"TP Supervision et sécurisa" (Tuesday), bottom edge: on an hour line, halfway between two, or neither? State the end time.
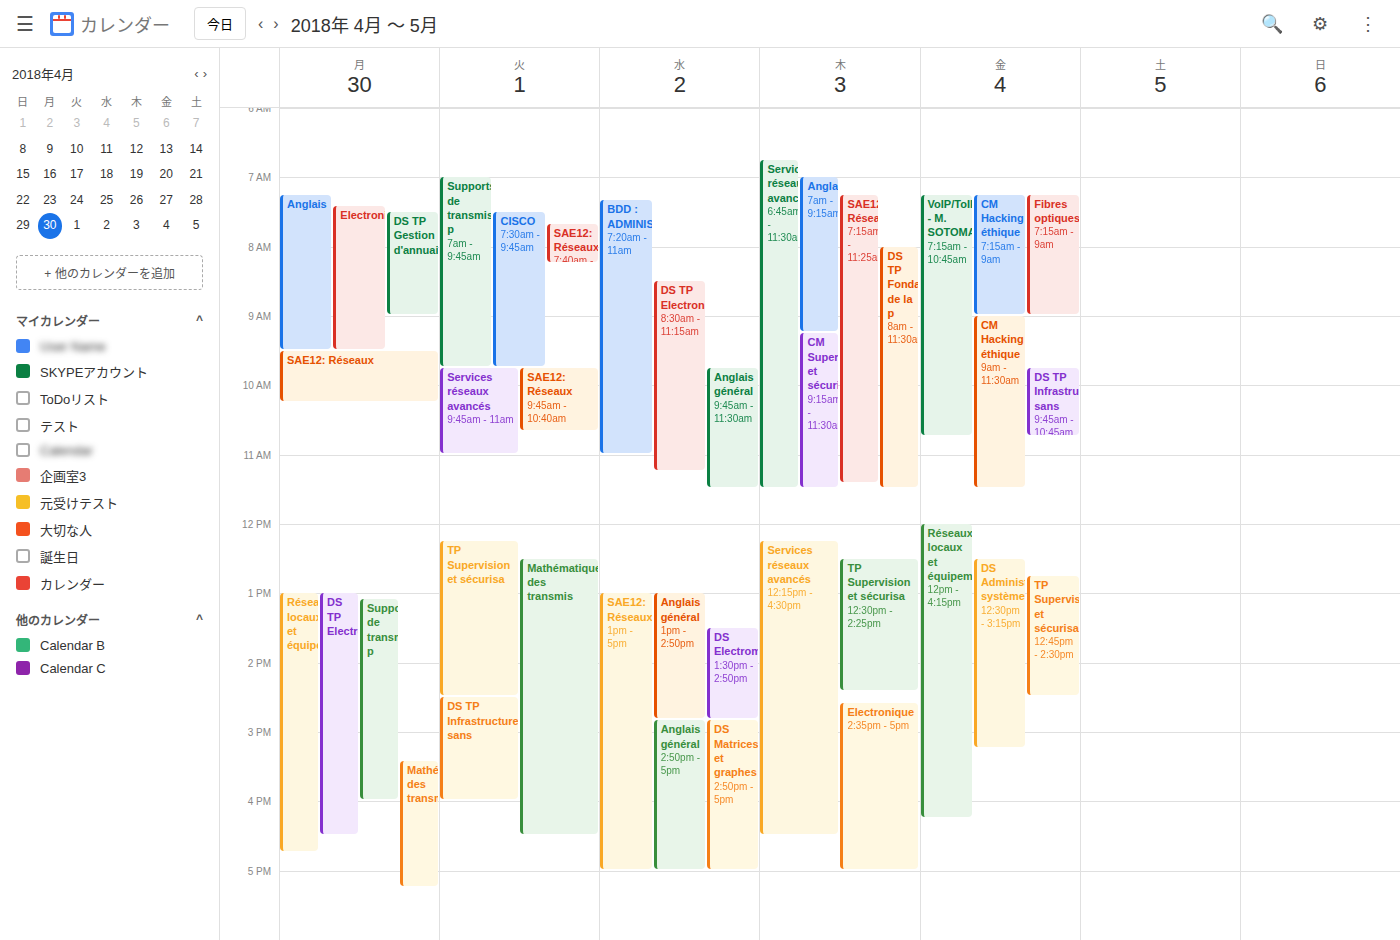
2:30 PM -- halfway between the 2 PM and 3 PM lines.